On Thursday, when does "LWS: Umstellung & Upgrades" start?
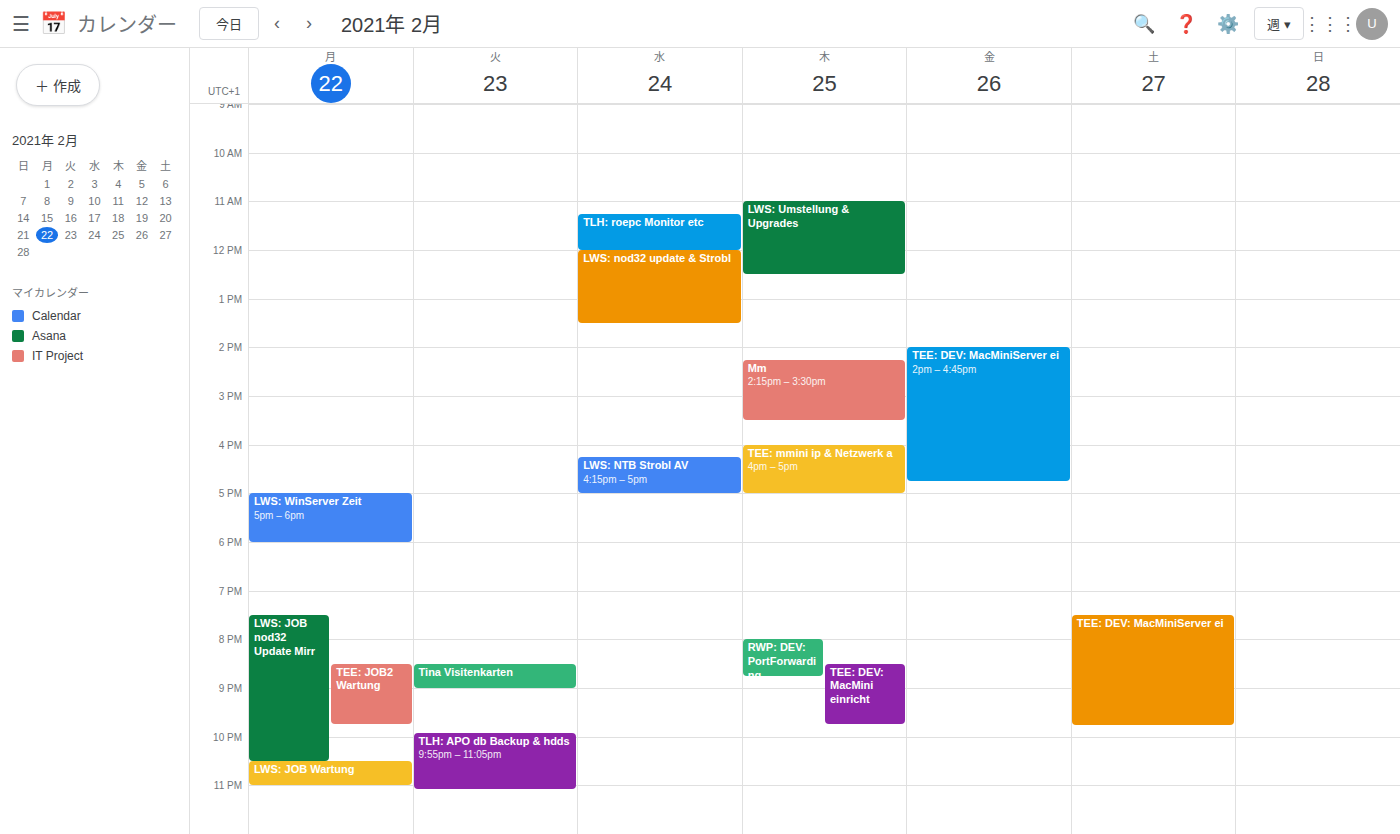
11:00 AM